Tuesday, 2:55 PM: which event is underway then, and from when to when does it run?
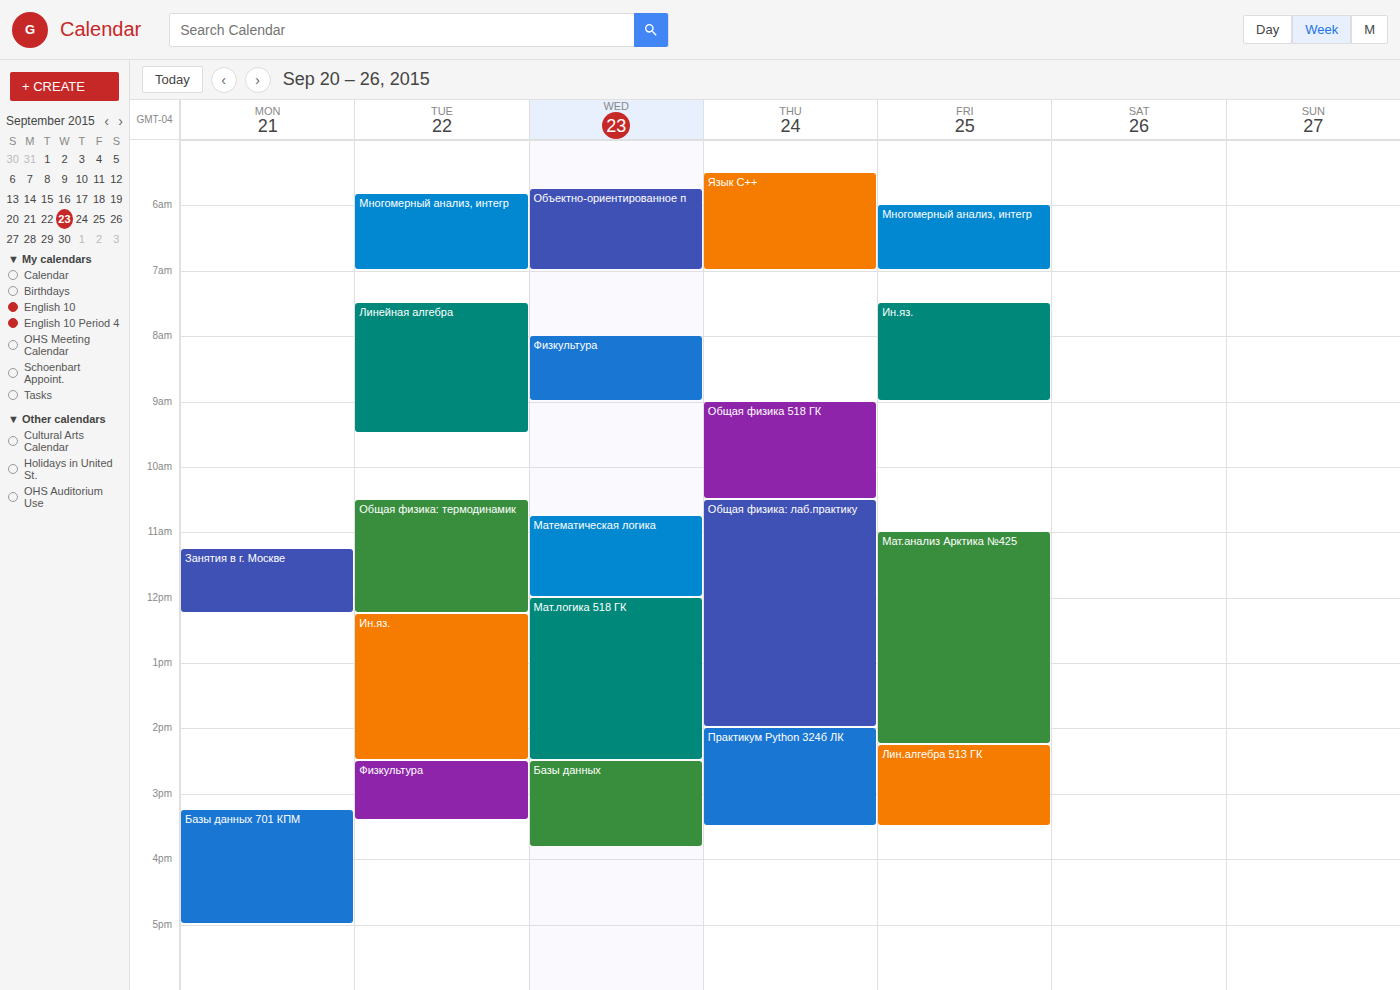
"Физкультура", 2:30 PM to 3:25 PM